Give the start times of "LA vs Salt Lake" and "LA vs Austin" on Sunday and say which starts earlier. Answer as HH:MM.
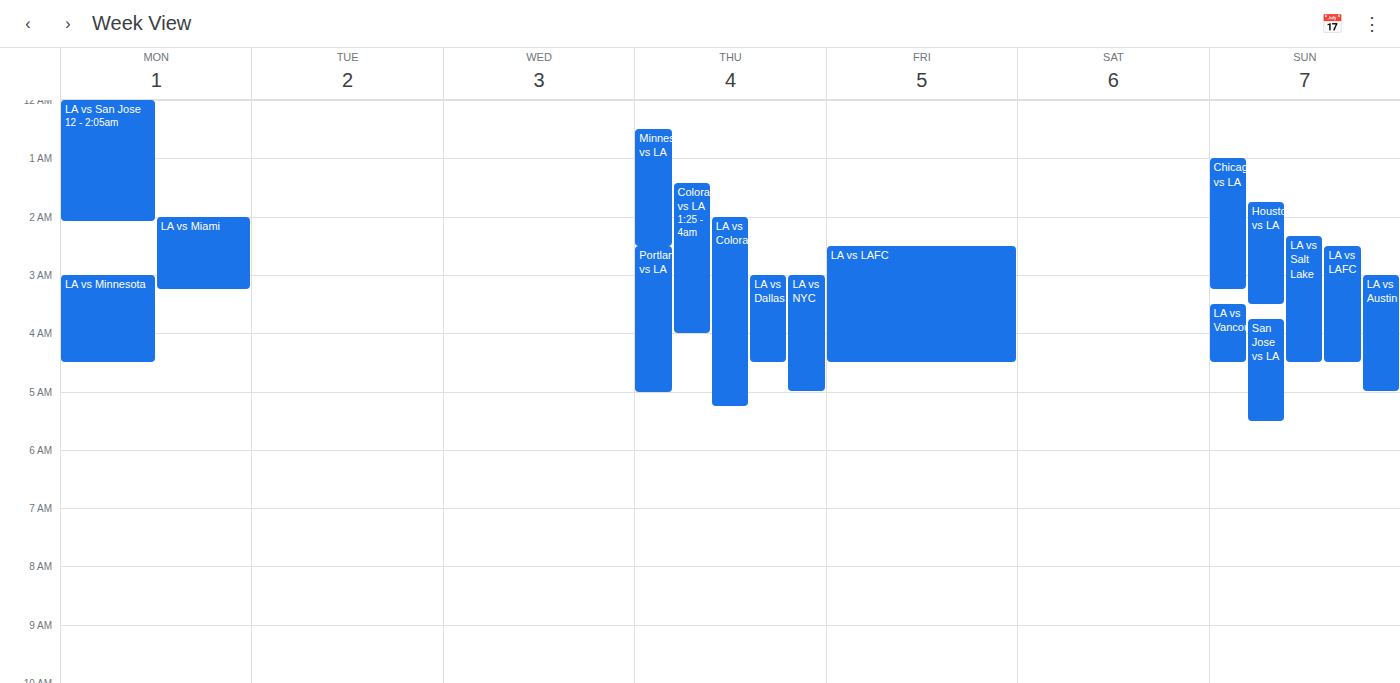
"LA vs Salt Lake" 02:20; "LA vs Austin" 03:00.